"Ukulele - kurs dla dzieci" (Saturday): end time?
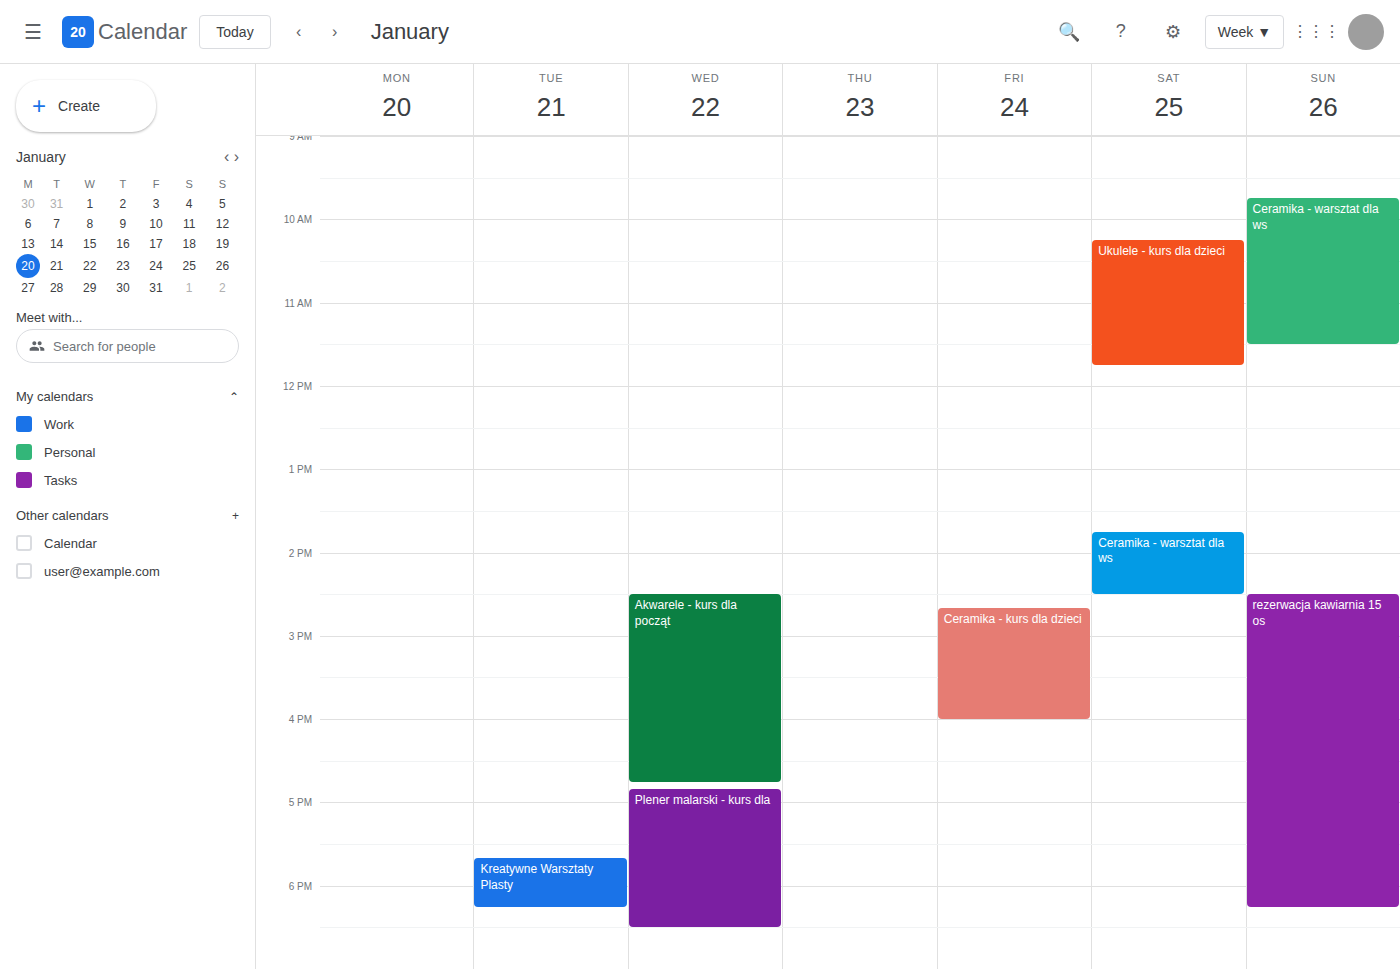
11:45 AM